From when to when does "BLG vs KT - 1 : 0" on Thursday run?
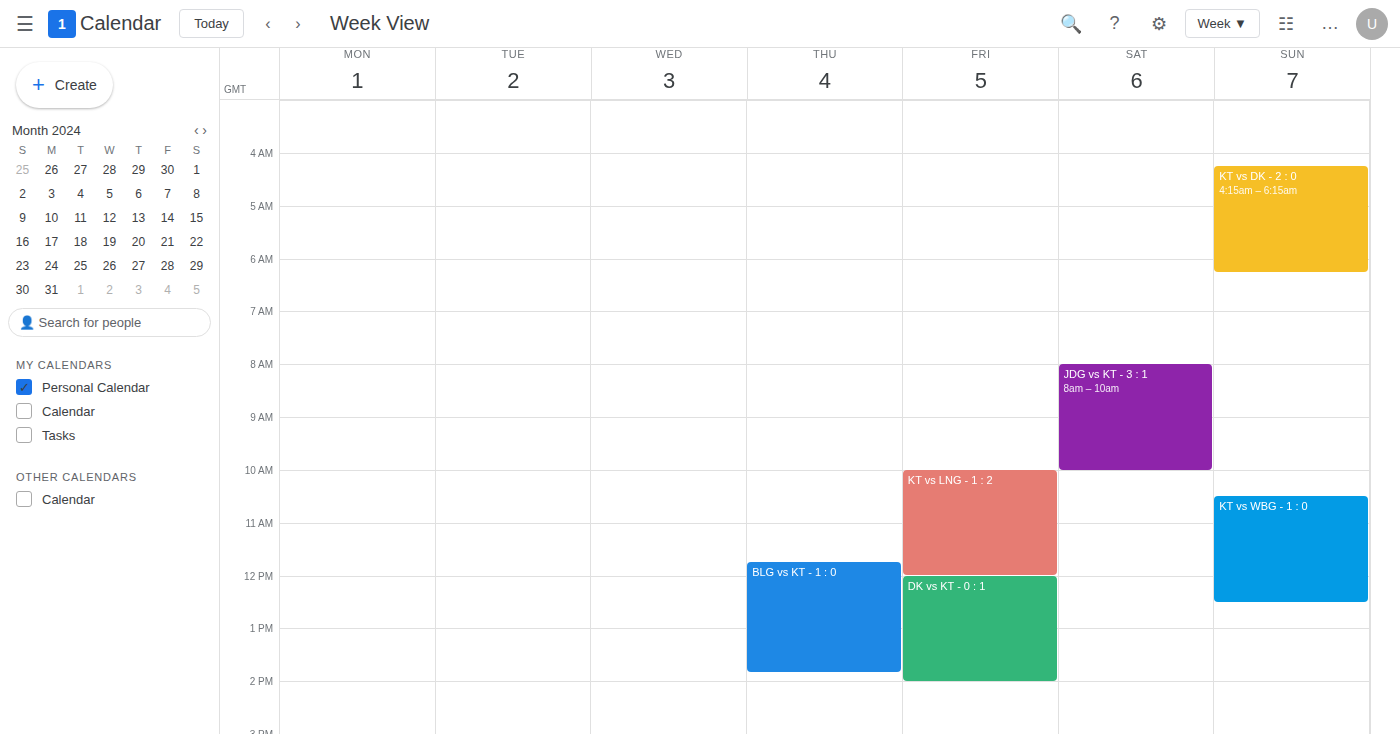
11:45 AM to 1:50 PM